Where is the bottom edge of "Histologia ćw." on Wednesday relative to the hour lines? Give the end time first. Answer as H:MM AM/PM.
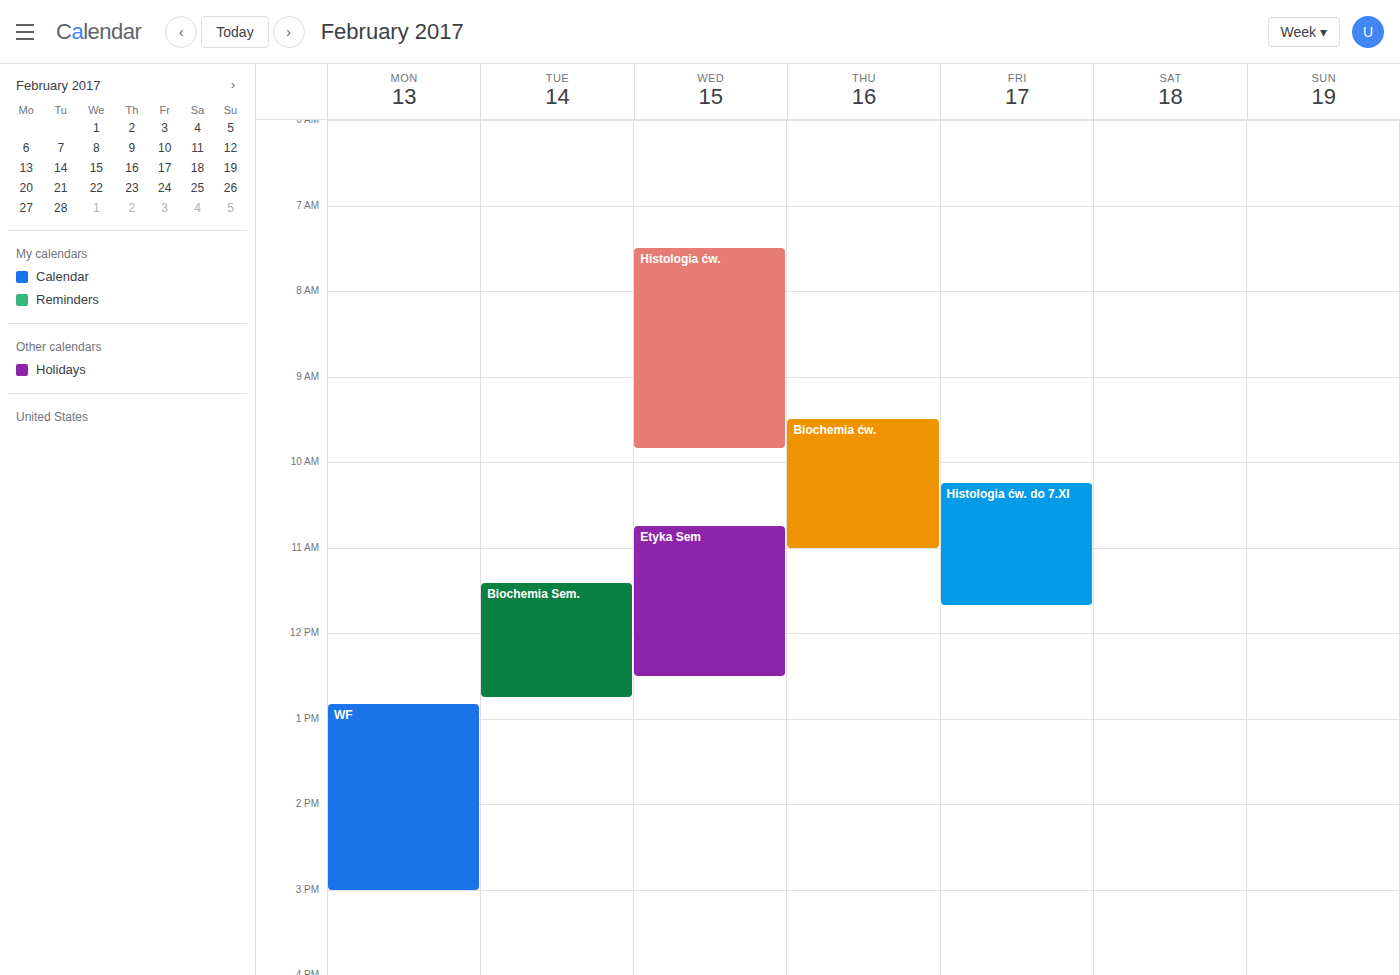
9:50 AM -- neither: 50 minutes below the 9 AM line and 10 minutes above the 10 AM line.